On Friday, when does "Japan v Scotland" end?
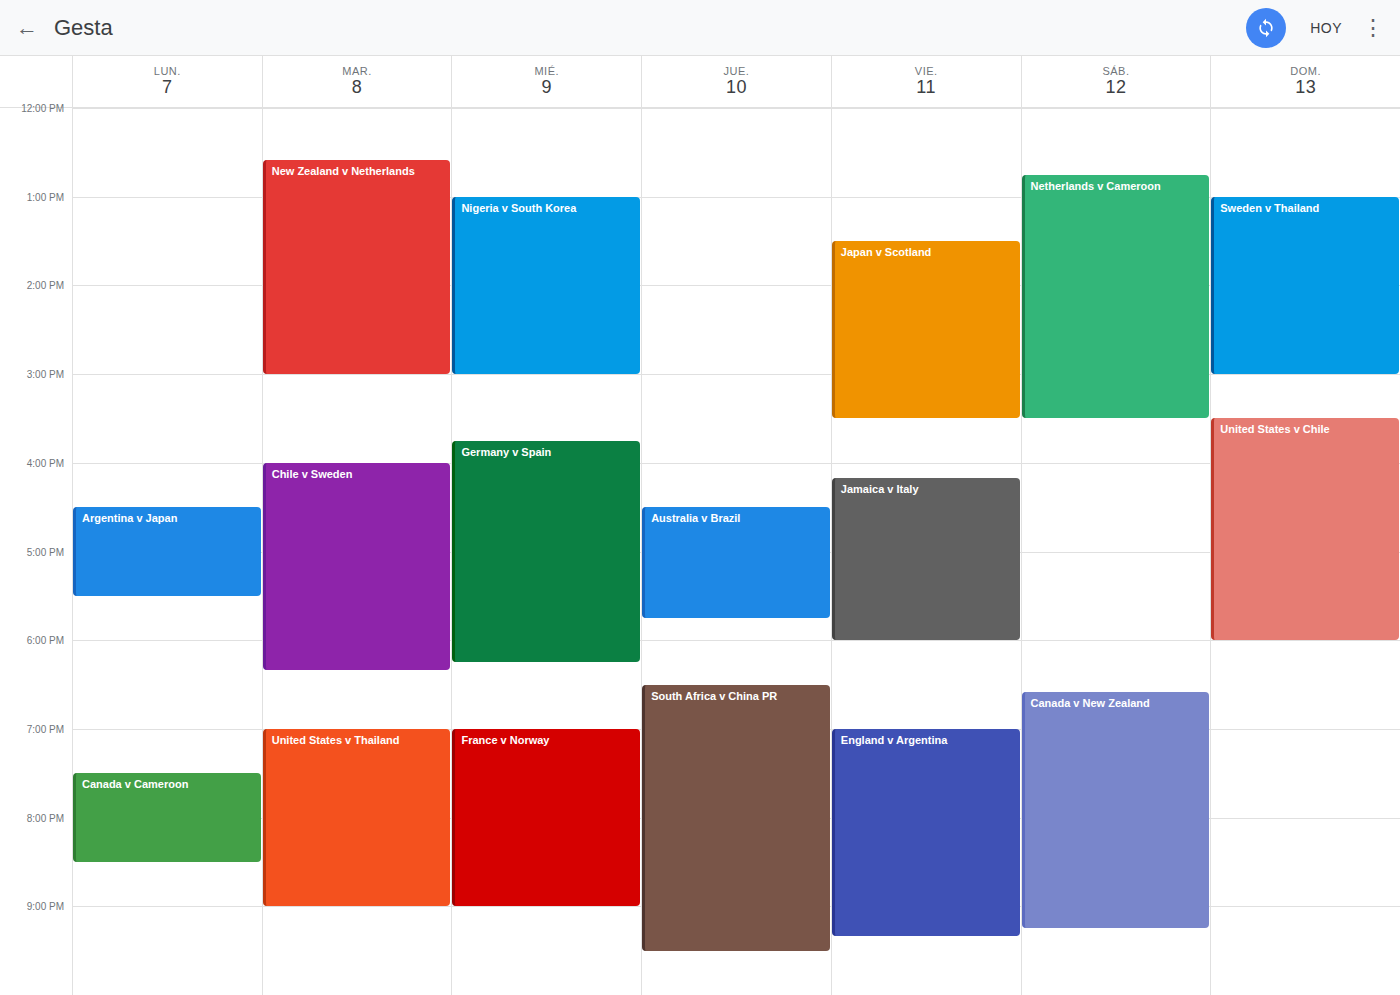
3:30 PM